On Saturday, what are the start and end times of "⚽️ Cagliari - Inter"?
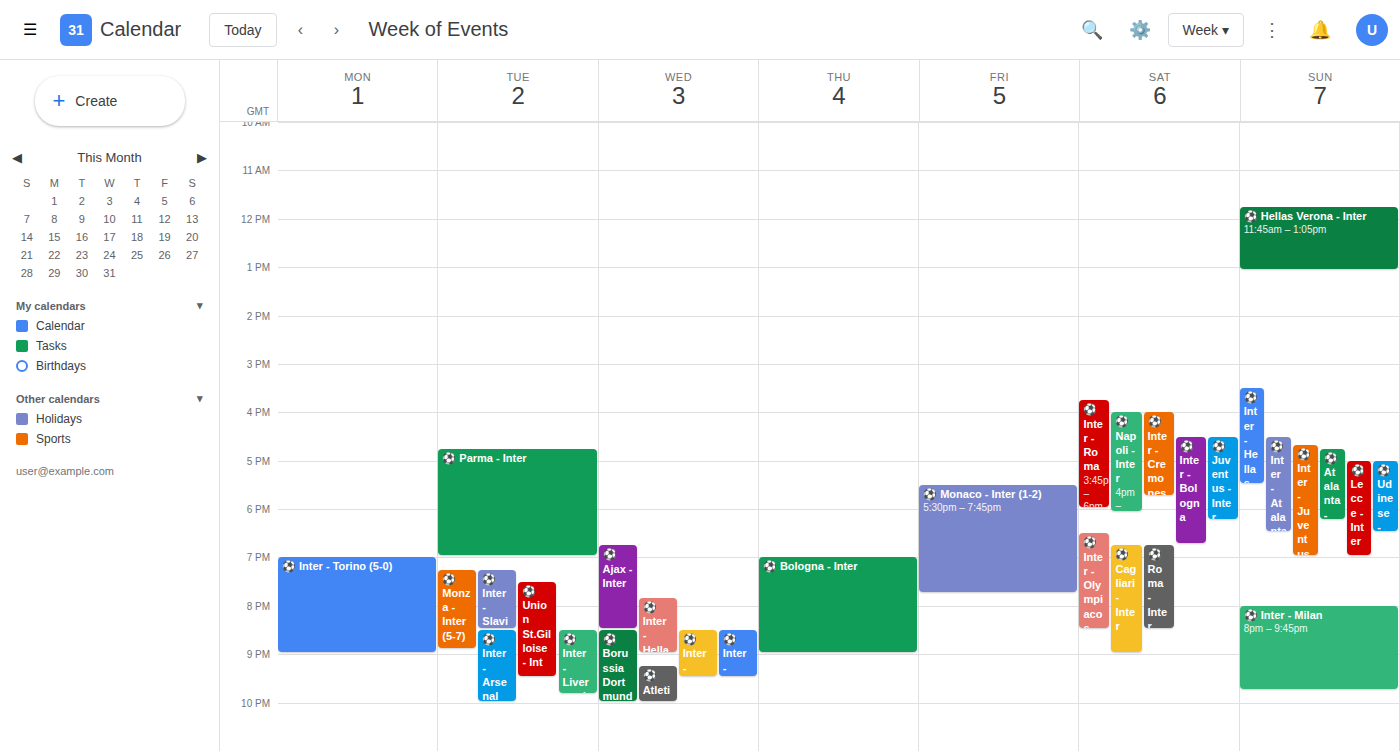
6:45 PM to 9:00 PM